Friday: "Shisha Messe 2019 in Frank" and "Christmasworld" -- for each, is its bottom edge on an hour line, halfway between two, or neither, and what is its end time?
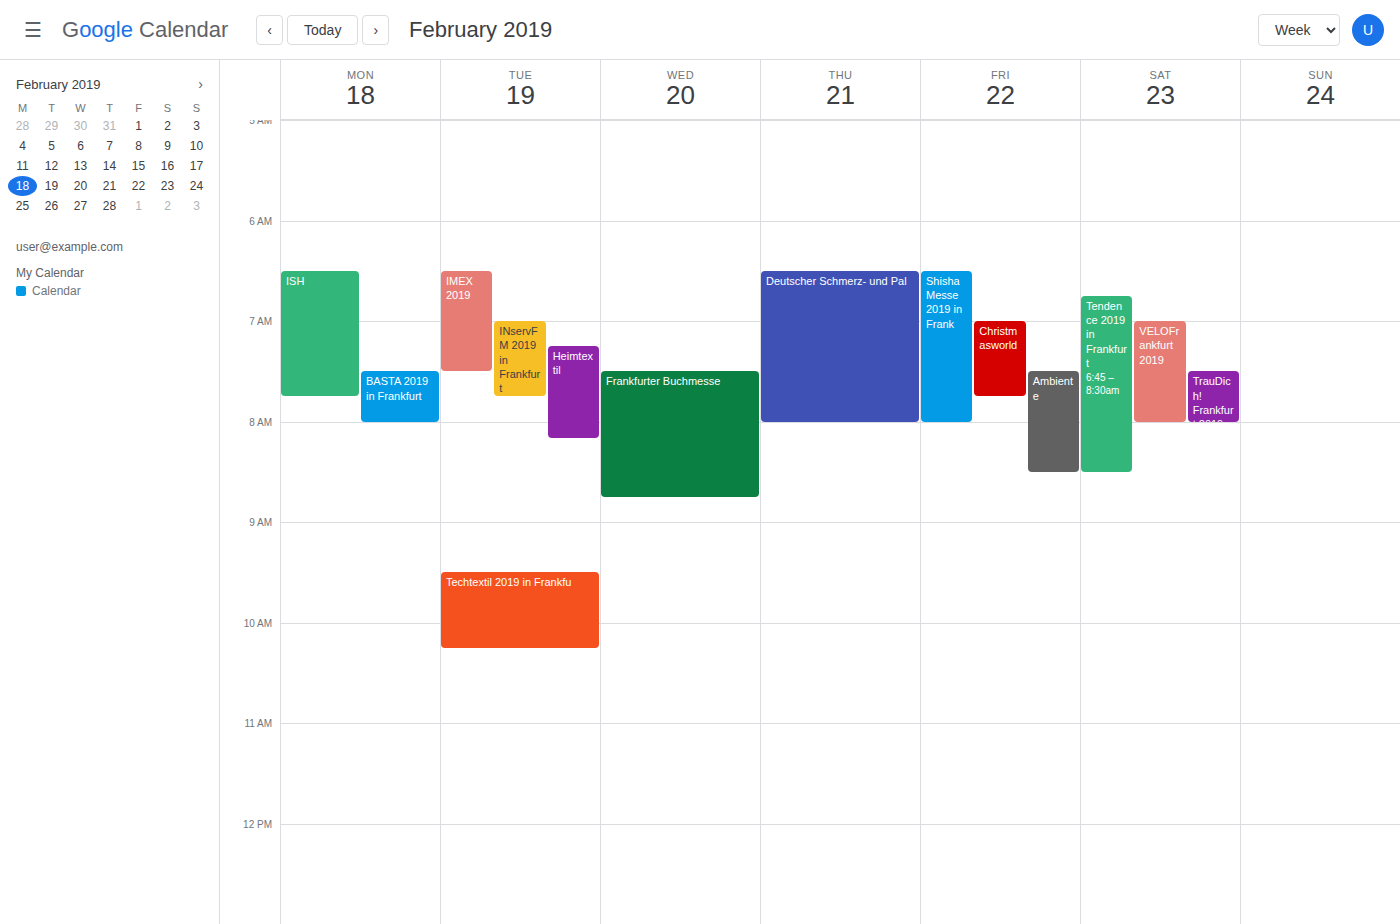
"Shisha Messe 2019 in Frank": 8:00 AM, exactly on the 8 AM line. "Christmasworld": 7:45 AM, neither: three quarters of the way from the 7 AM line to the 8 AM line.